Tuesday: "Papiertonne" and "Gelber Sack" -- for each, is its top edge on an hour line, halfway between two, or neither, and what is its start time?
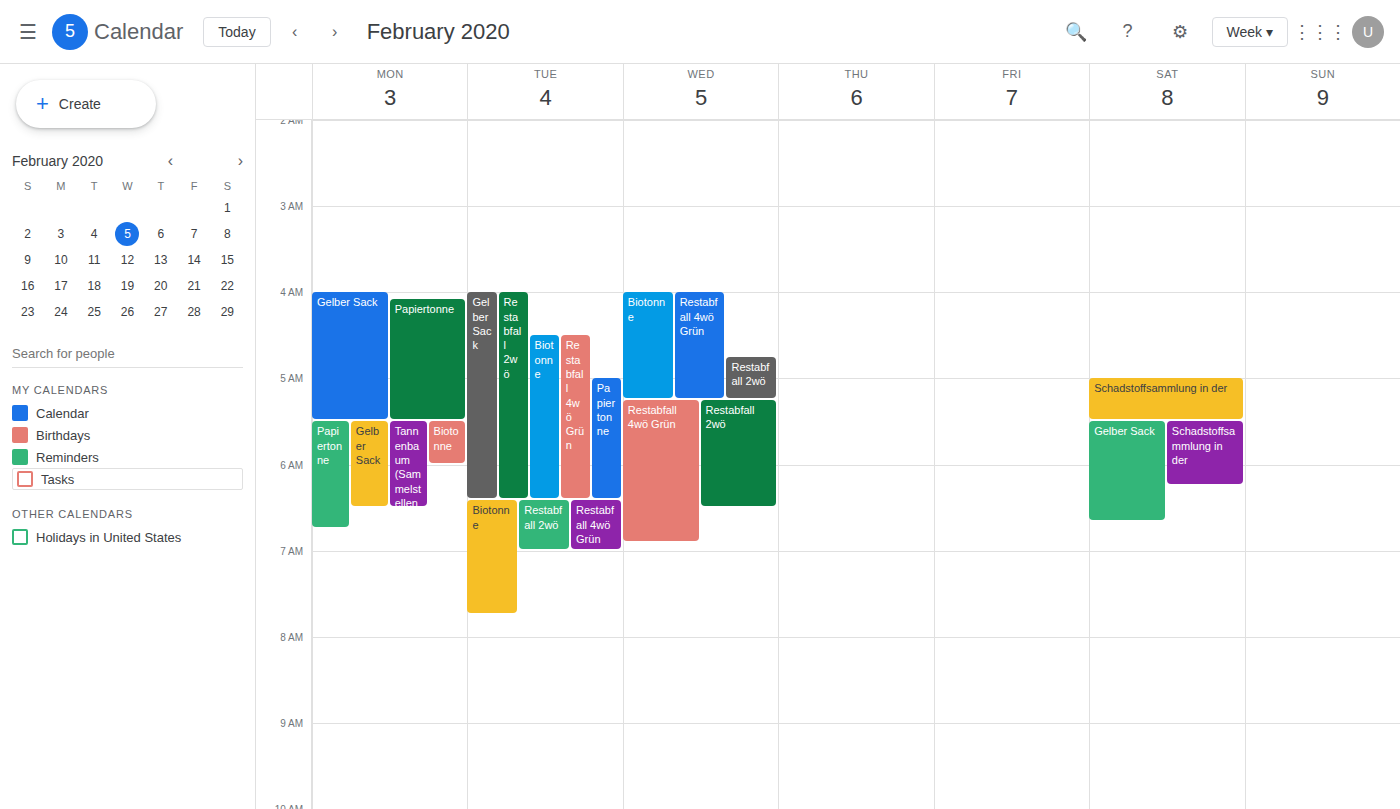
"Papiertonne": 5:00 AM, exactly on the 5 AM line. "Gelber Sack": 4:00 AM, exactly on the 4 AM line.